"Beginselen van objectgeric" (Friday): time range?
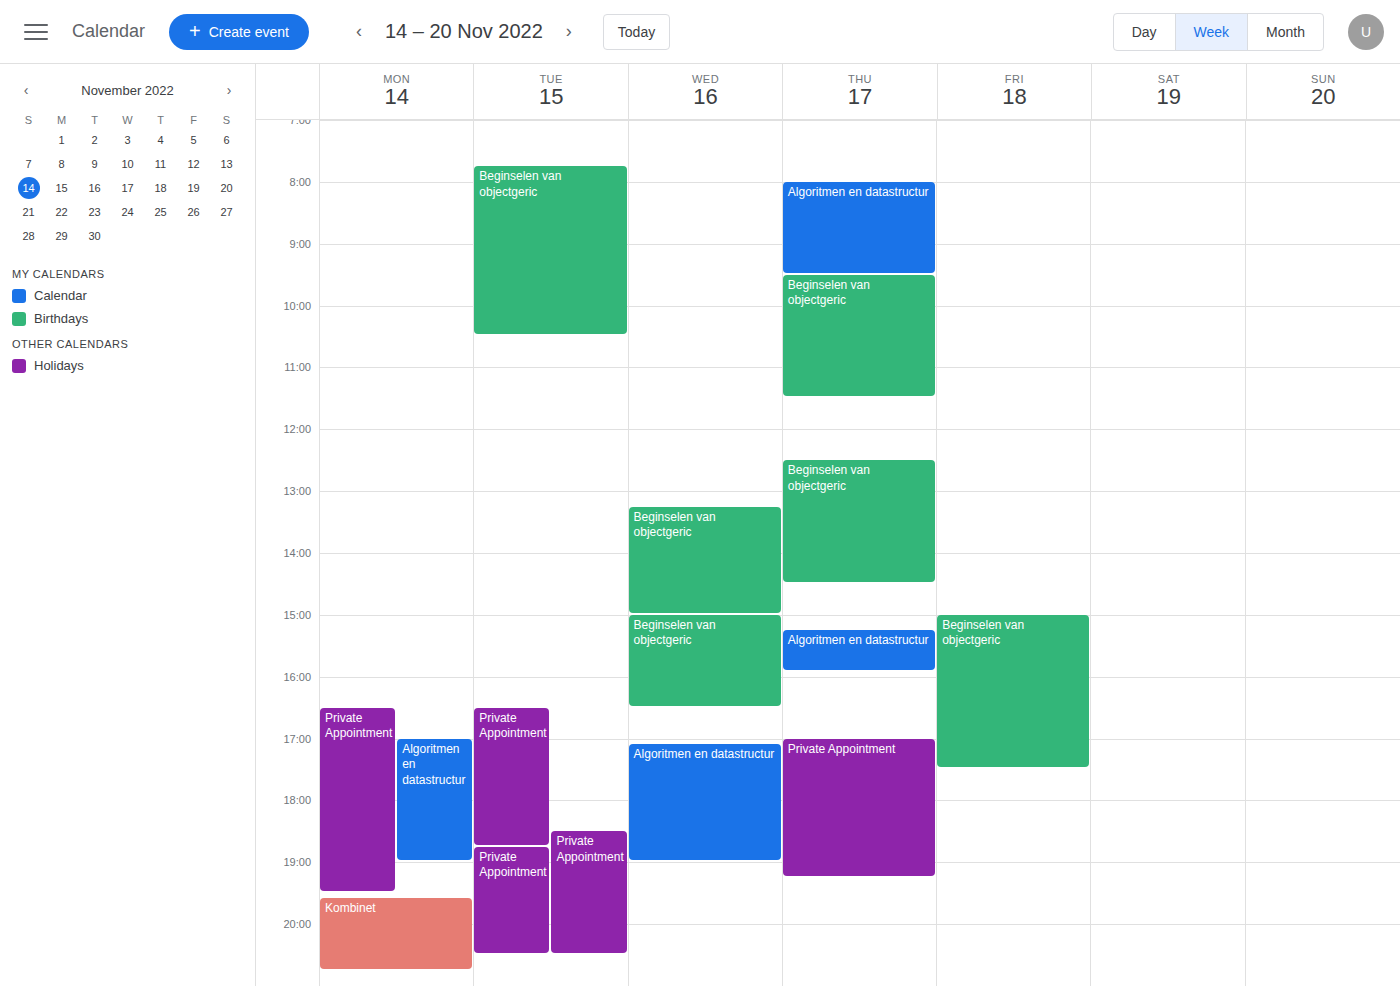
3:00 PM to 5:30 PM